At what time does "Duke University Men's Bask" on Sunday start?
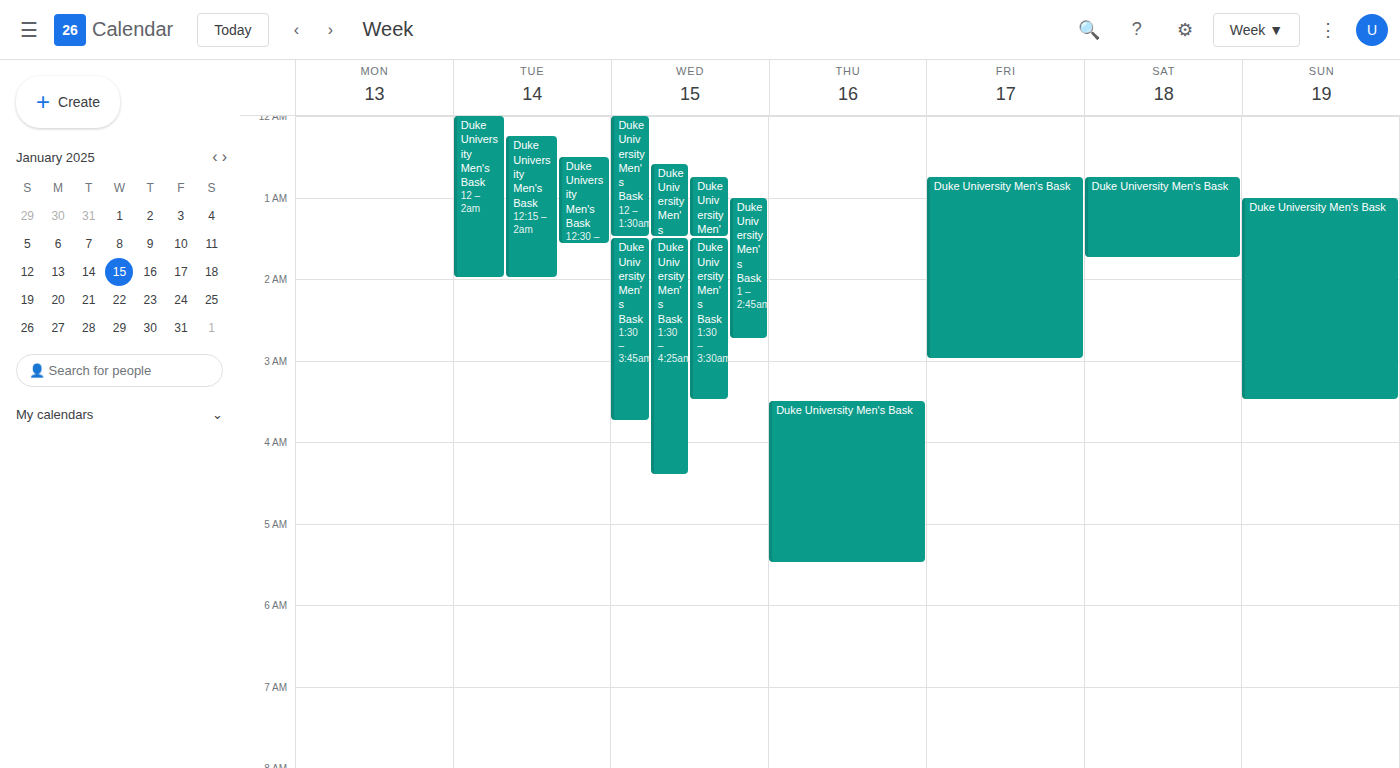
1:00 AM